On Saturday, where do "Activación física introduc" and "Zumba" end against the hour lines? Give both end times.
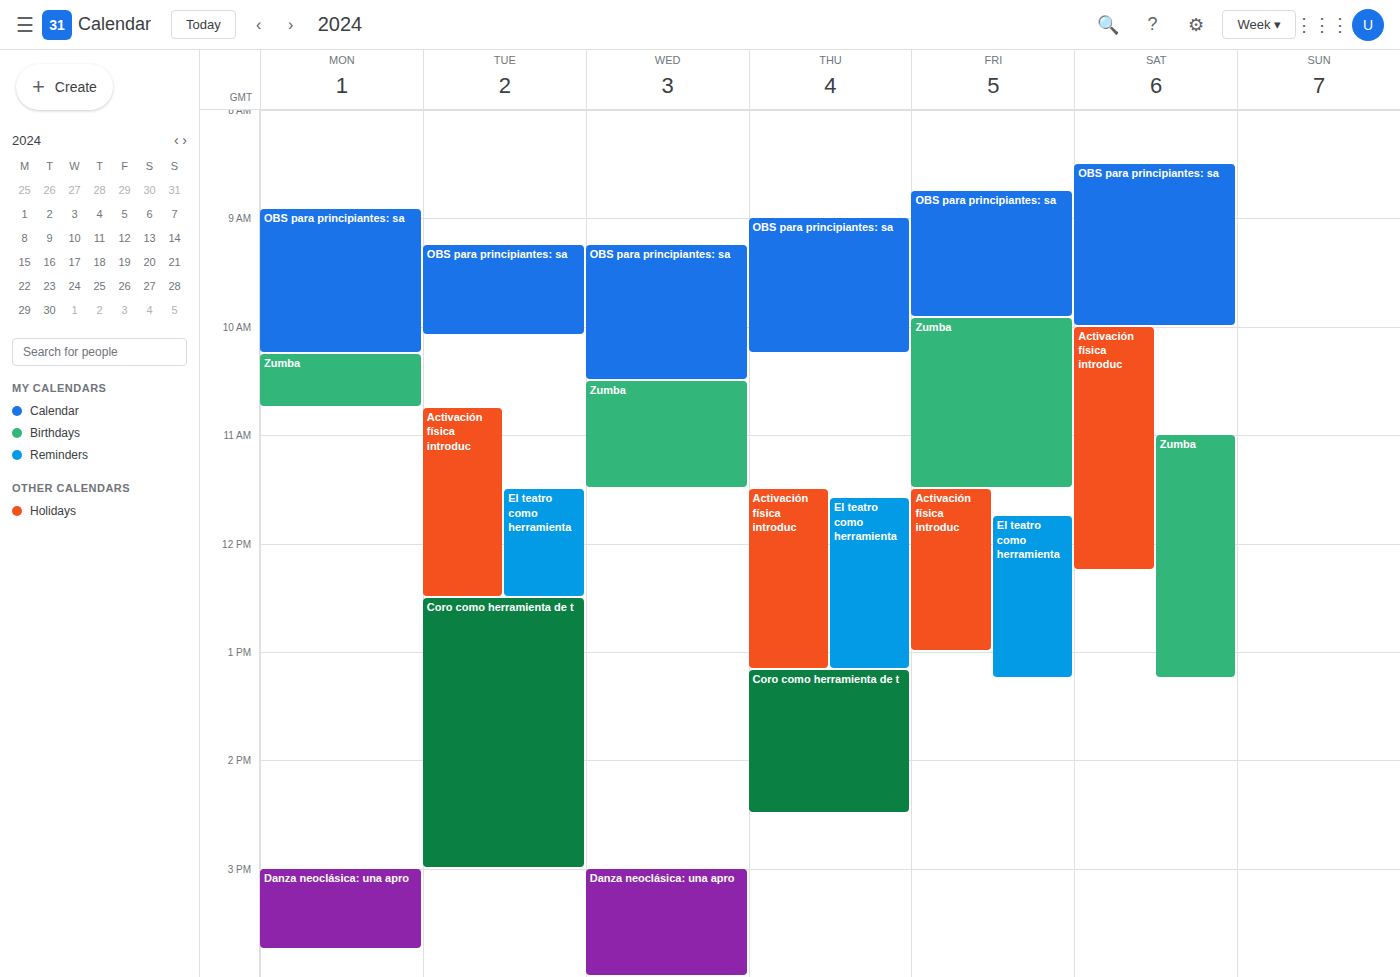
"Activación física introduc": 12:15 PM, neither: a quarter of the way from the 12 PM line to the 1 PM line. "Zumba": 1:15 PM, neither: a quarter of the way from the 1 PM line to the 2 PM line.